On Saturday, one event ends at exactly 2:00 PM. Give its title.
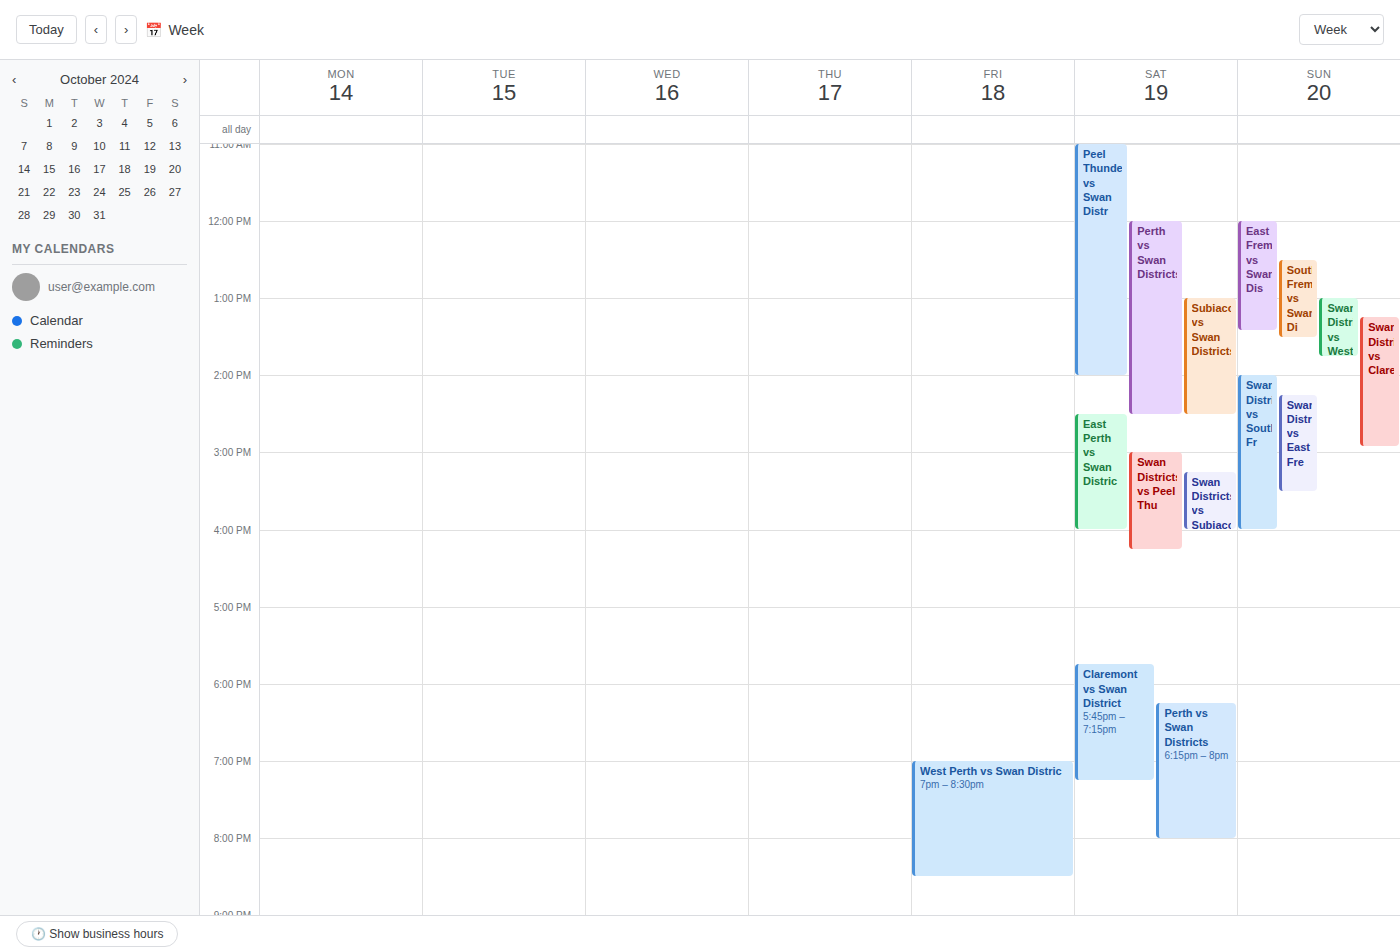
"Peel Thunder vs Swan Distr"